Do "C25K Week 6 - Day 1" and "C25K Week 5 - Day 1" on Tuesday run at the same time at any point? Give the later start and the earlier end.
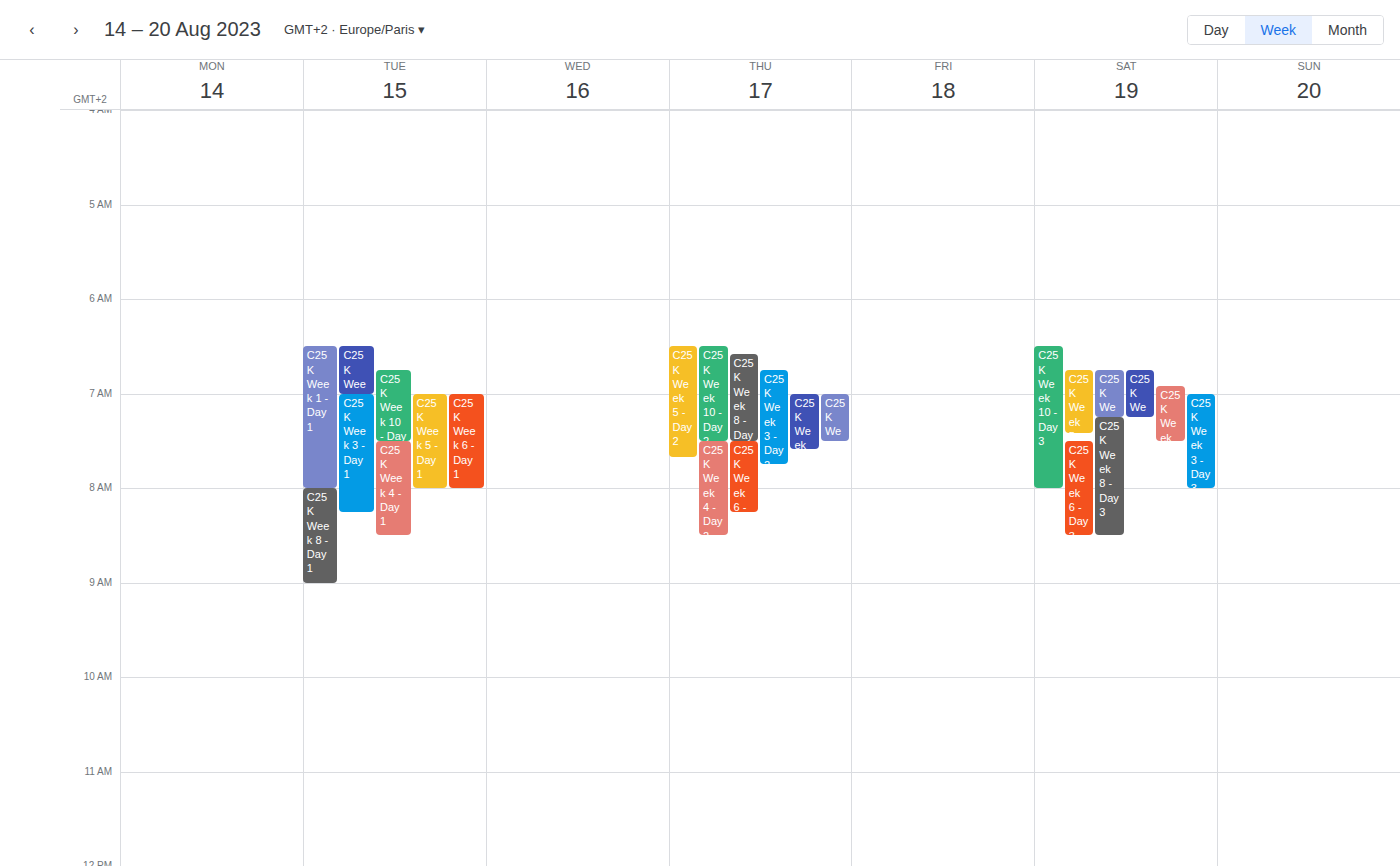
"C25K Week 5 - Day 1" runs 7:00 AM to 8:00 AM, inside "C25K Week 6 - Day 1" -- they overlap.